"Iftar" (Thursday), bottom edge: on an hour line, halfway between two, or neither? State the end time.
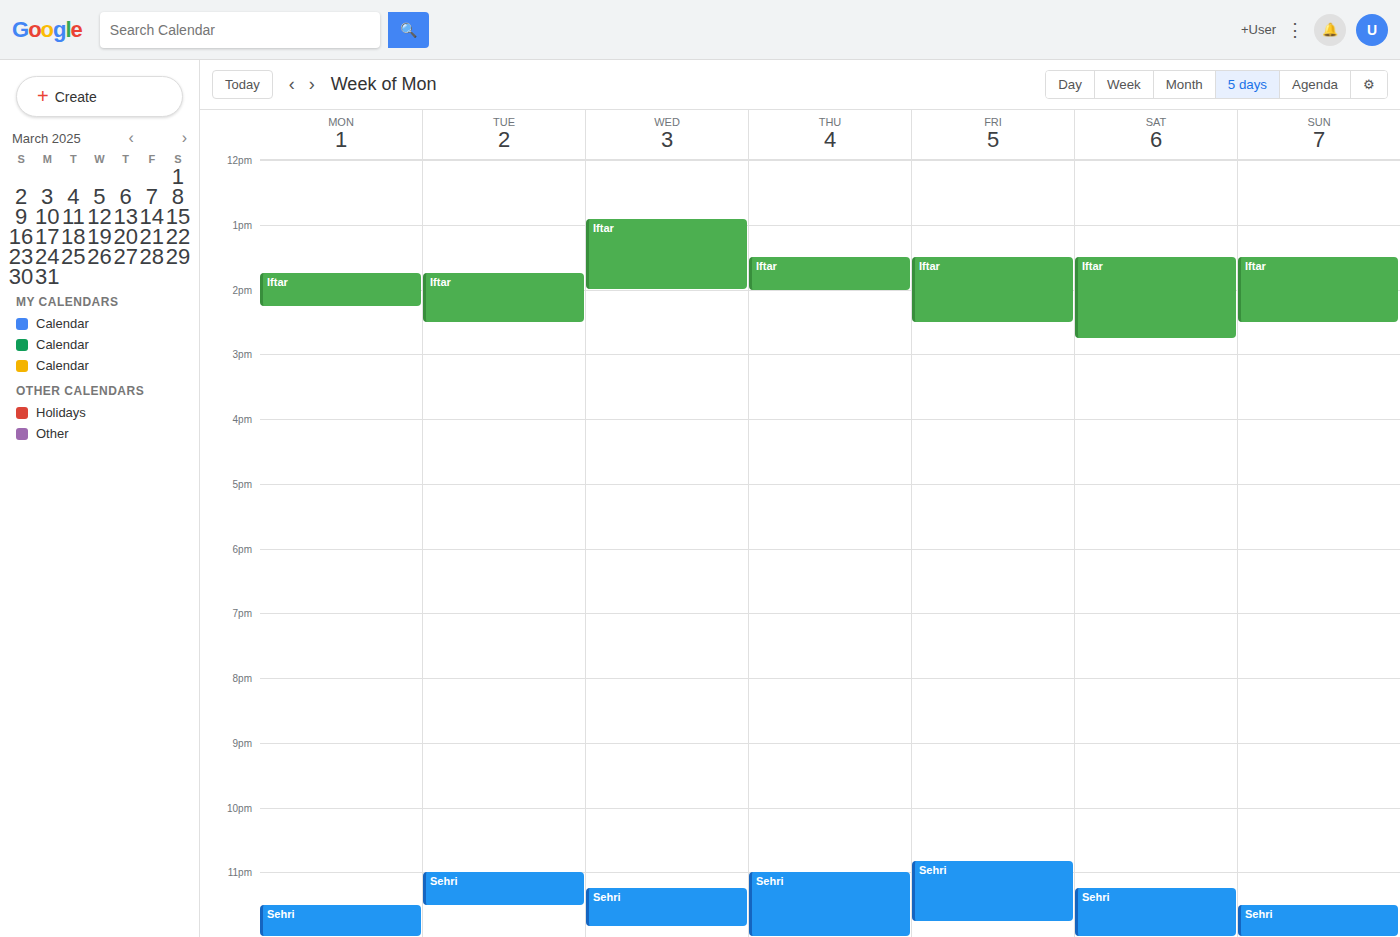
2:00 PM -- exactly on the 2 PM line.